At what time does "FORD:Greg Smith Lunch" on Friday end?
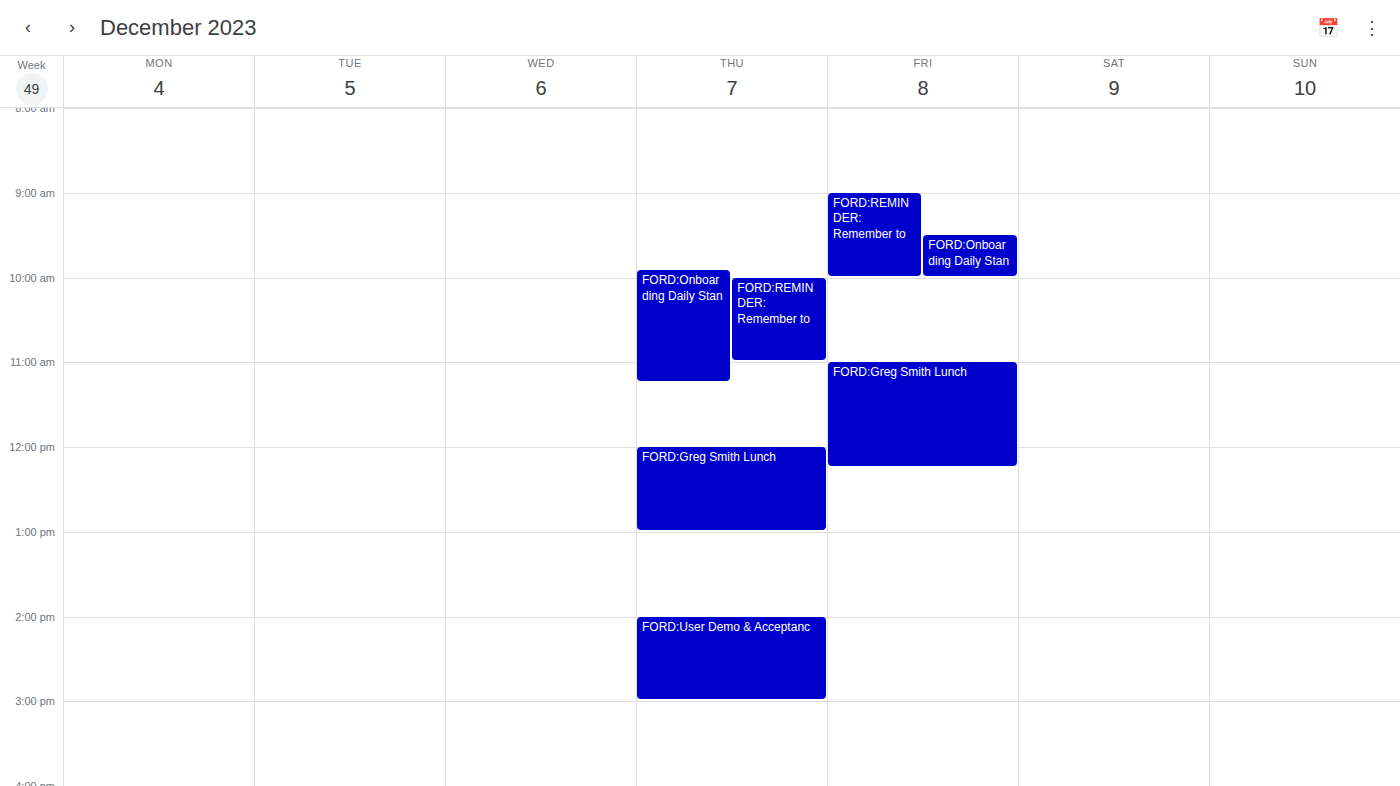
12:15 PM